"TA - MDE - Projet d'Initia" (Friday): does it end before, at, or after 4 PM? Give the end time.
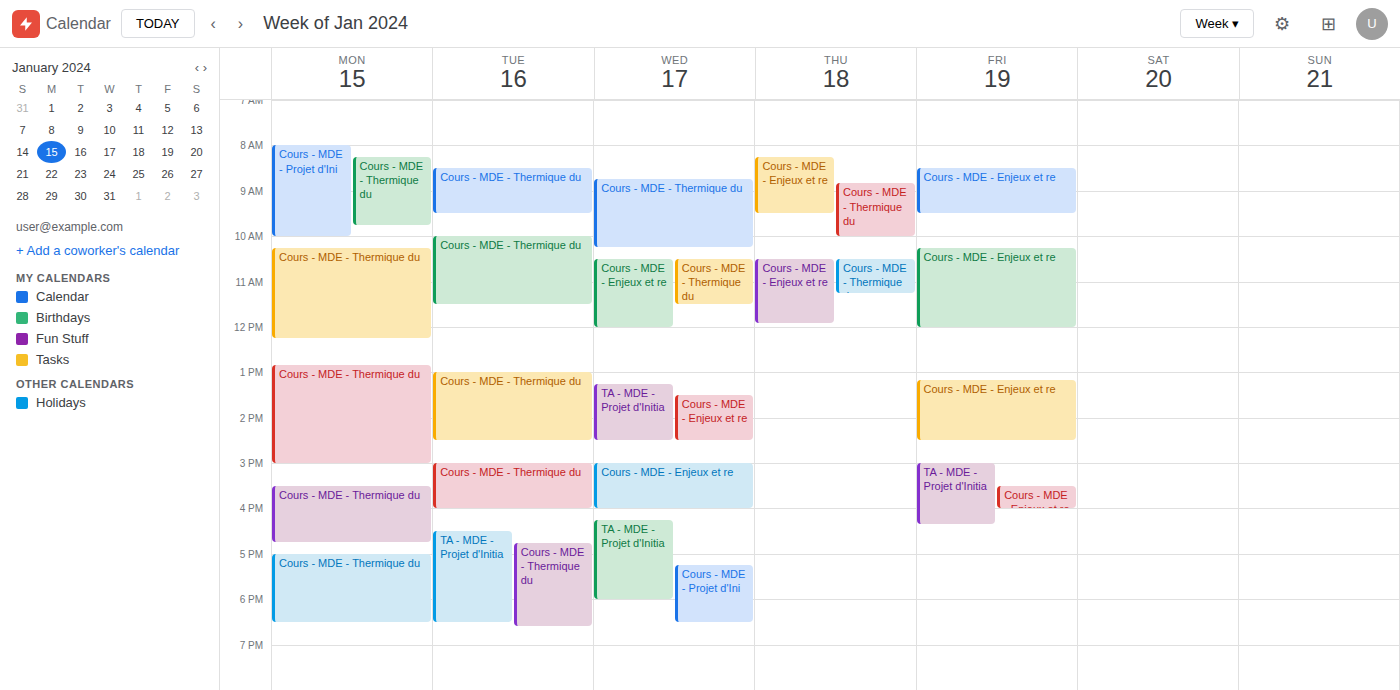
4:20 PM -- after 4 PM, 20 minutes below the 4 PM line.